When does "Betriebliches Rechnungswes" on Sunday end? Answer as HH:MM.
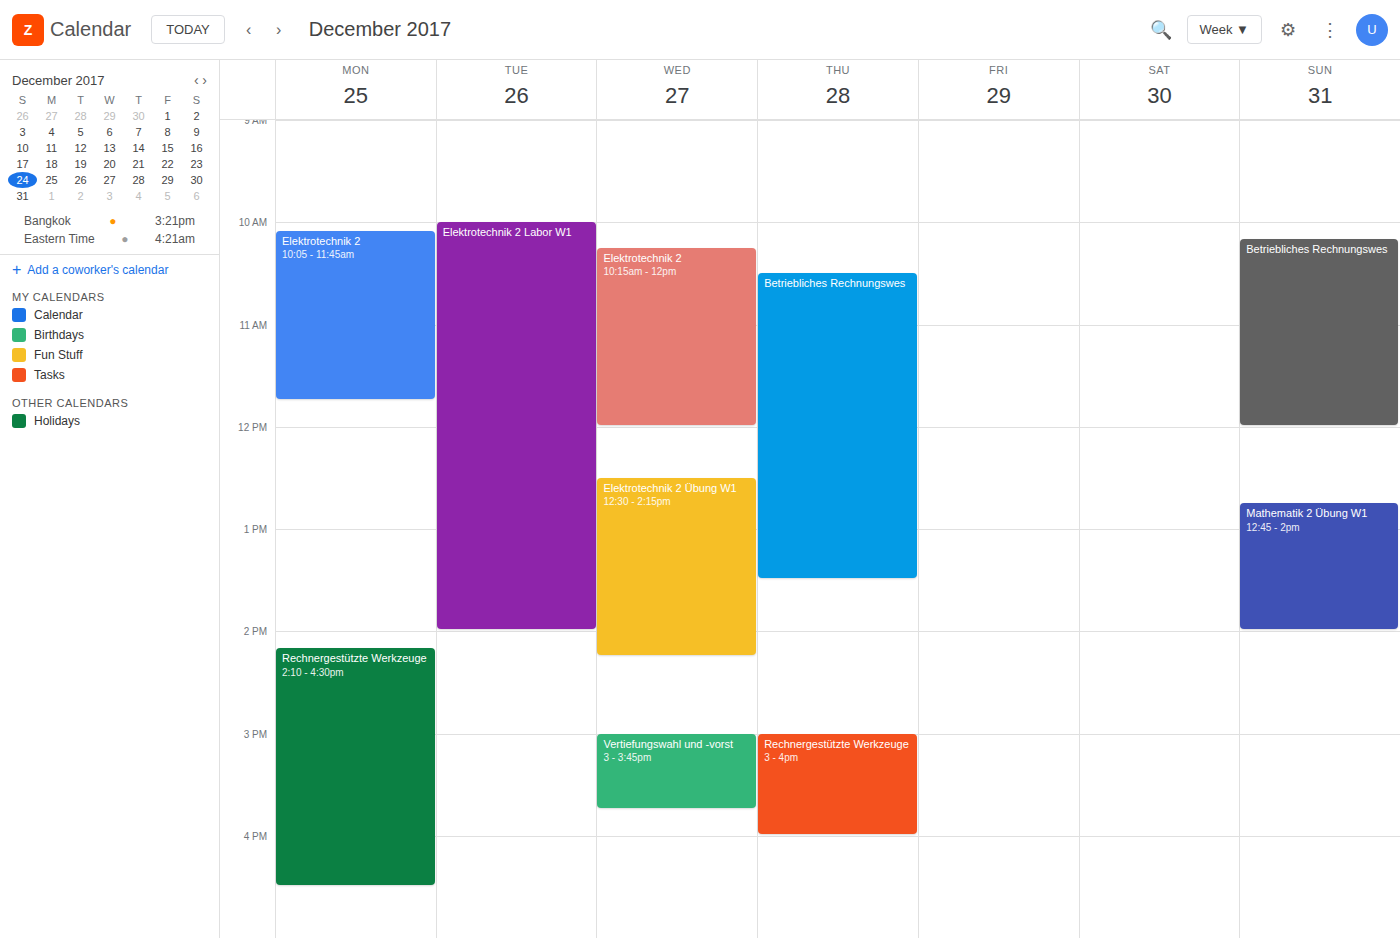
12:00